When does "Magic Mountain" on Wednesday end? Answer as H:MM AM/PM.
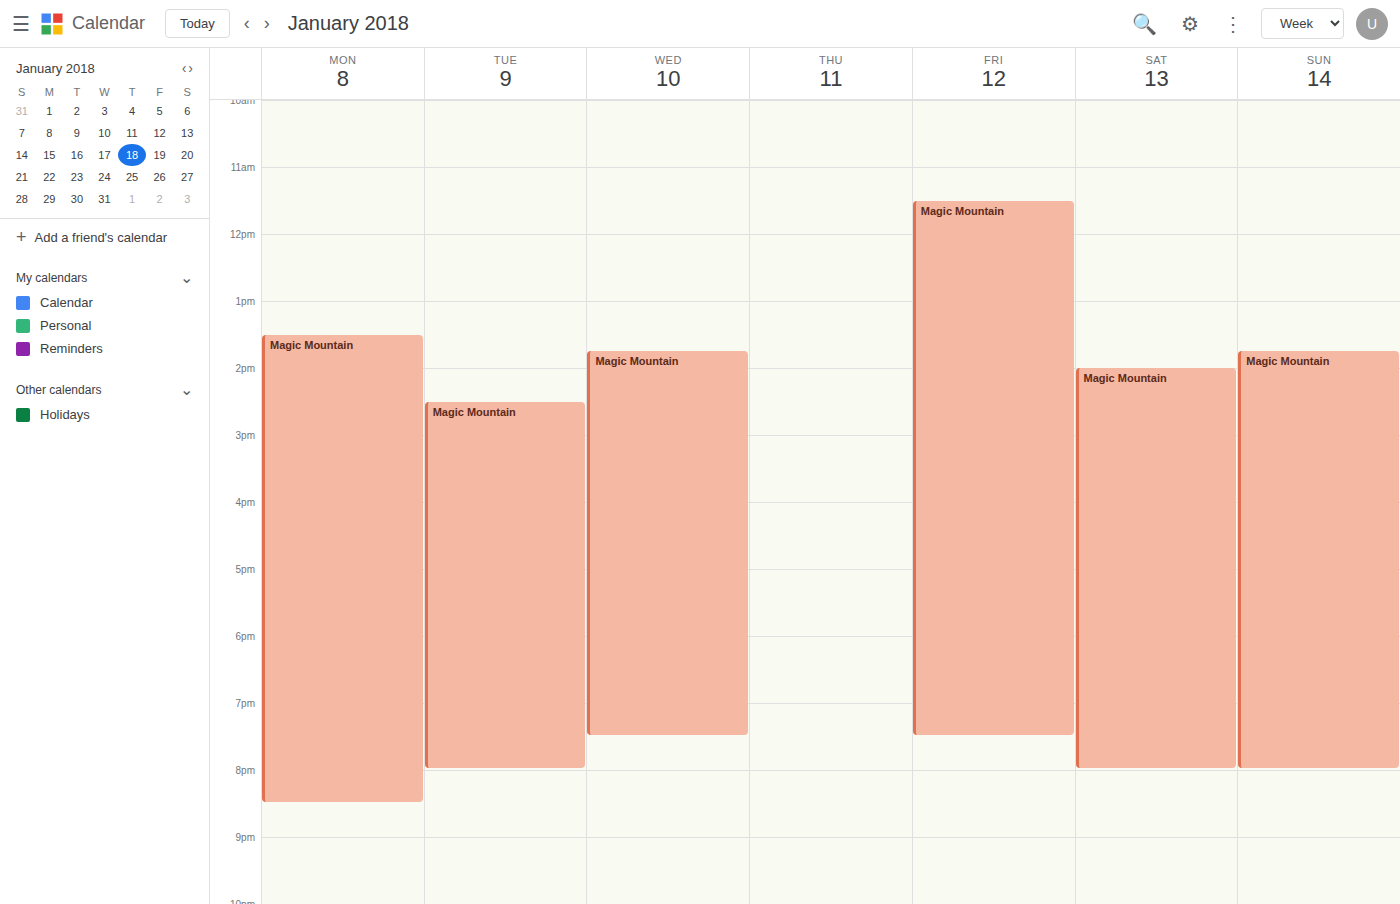
7:30 PM